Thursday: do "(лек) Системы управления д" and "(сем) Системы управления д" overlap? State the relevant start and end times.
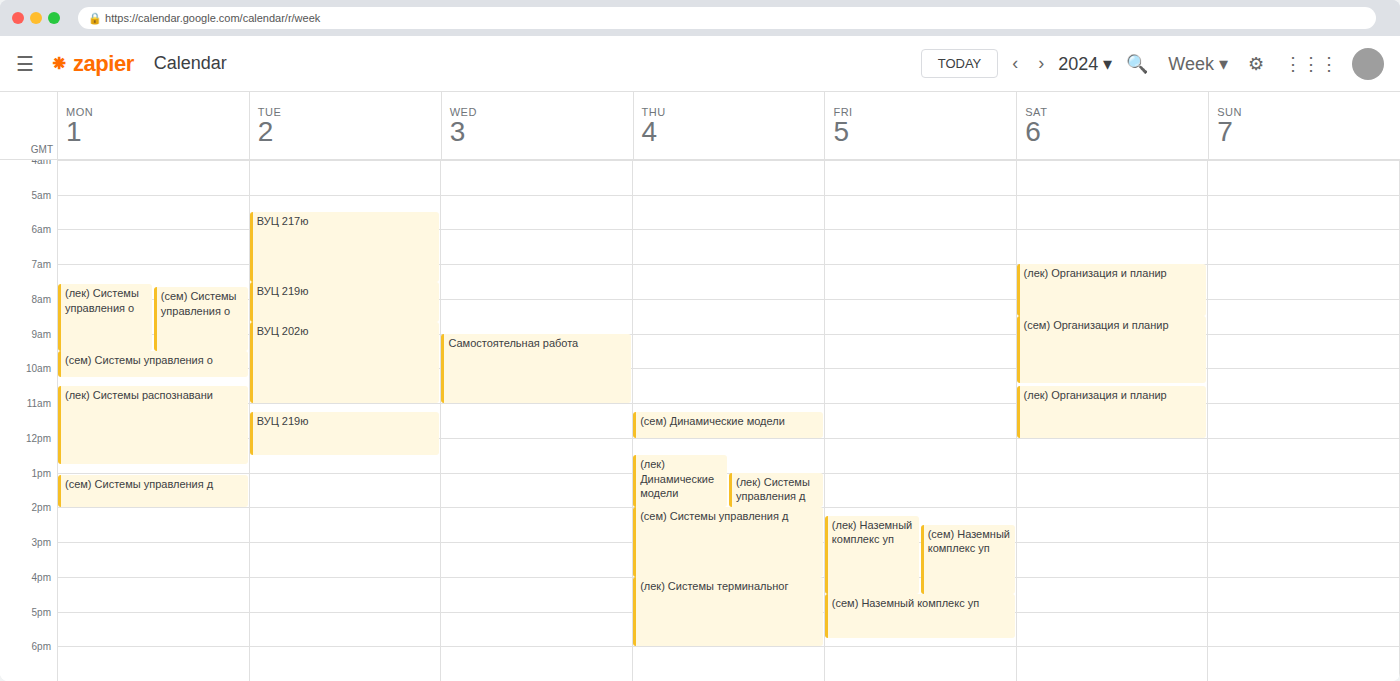
"(лек) Системы управления д" ends at 2:00 PM, exactly when "(сем) Системы управления д" starts -- they touch but do not overlap.